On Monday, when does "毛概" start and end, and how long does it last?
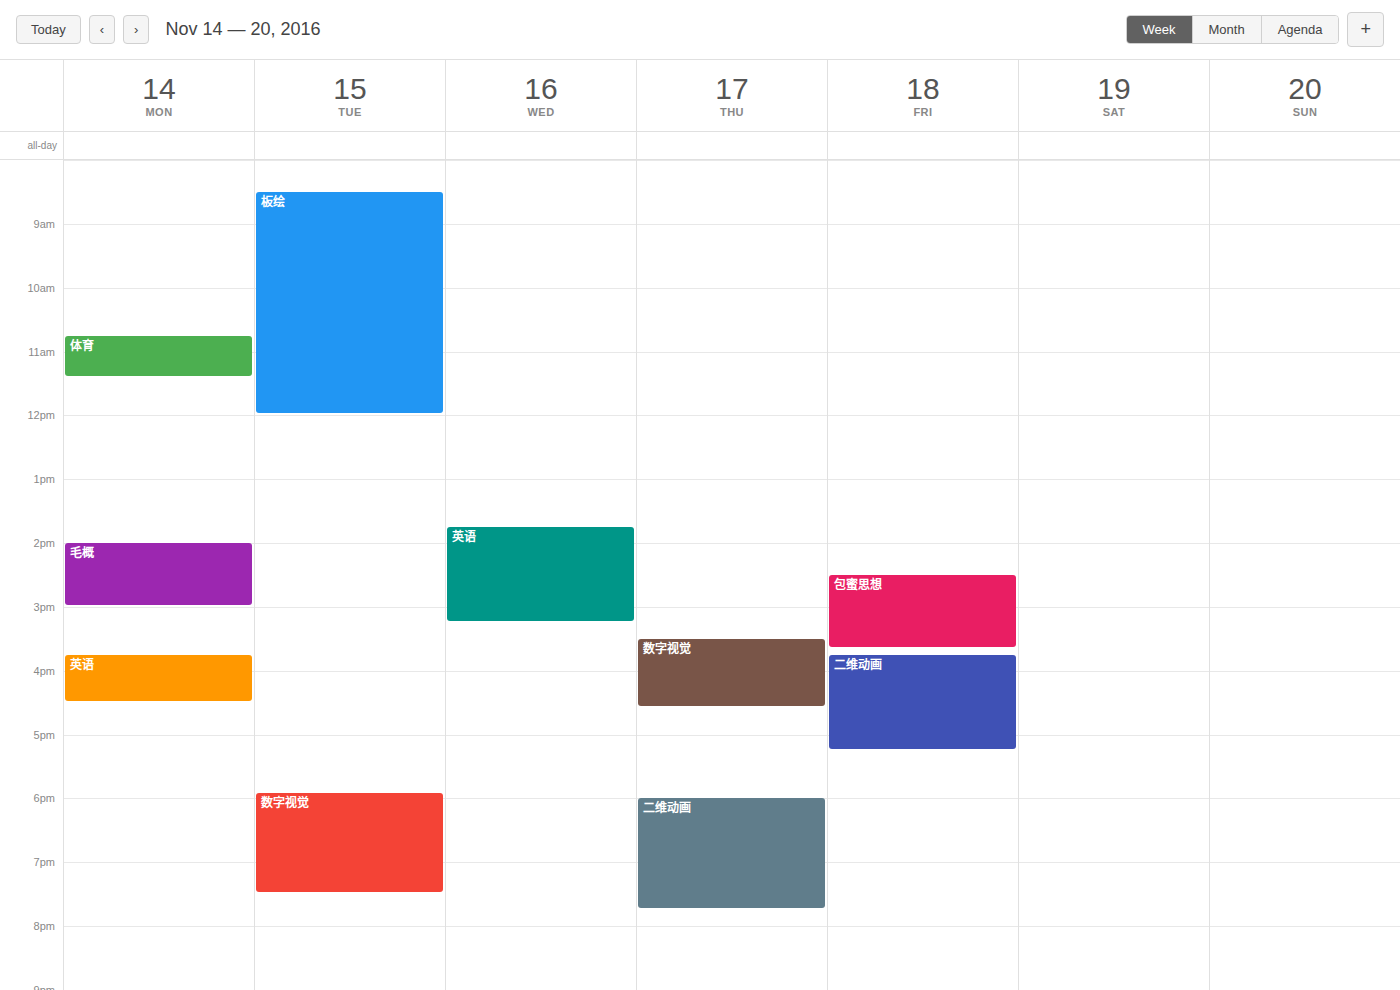
2:00 PM to 3:00 PM, 1 hour